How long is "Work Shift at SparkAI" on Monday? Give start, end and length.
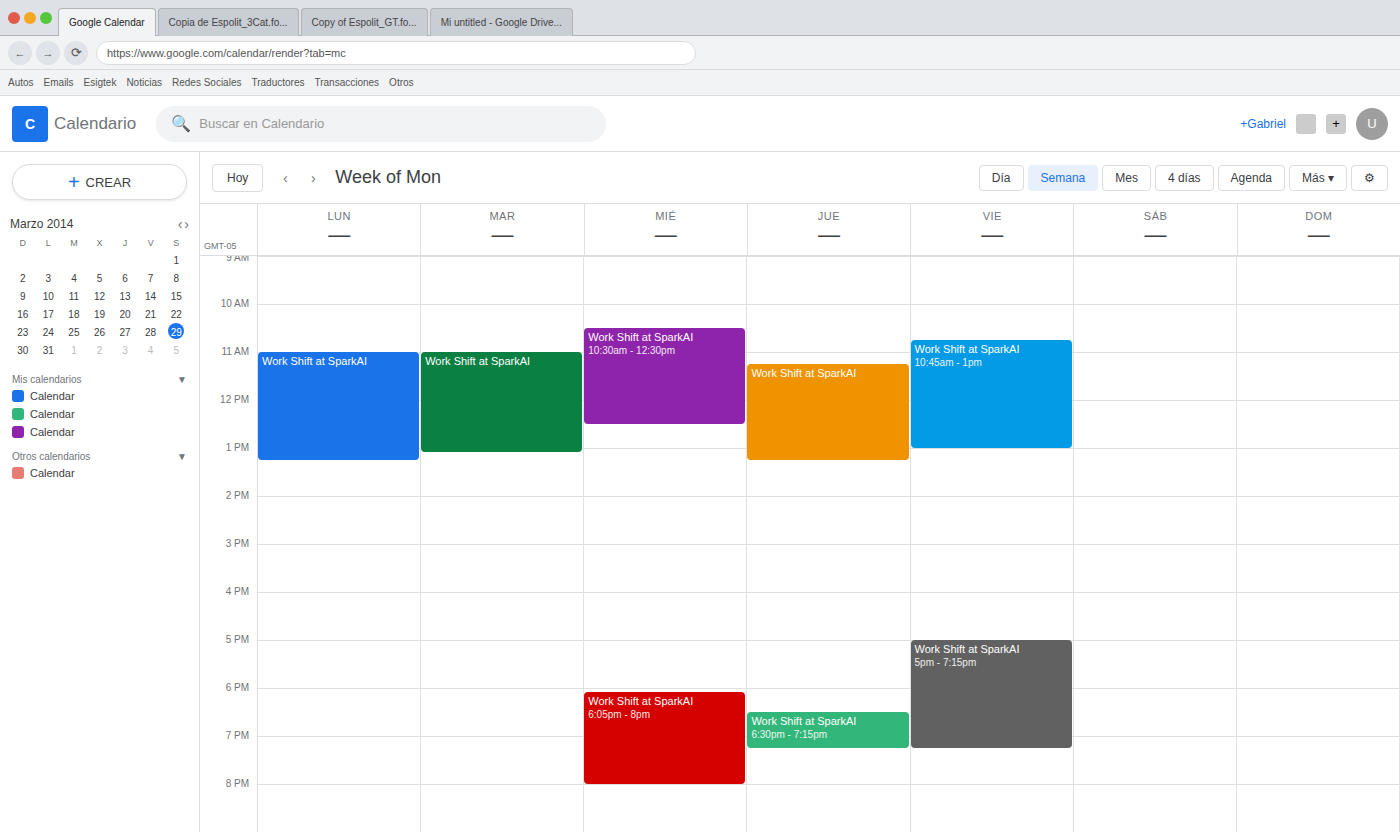
11:00 AM to 1:15 PM, 2 hours 15 minutes